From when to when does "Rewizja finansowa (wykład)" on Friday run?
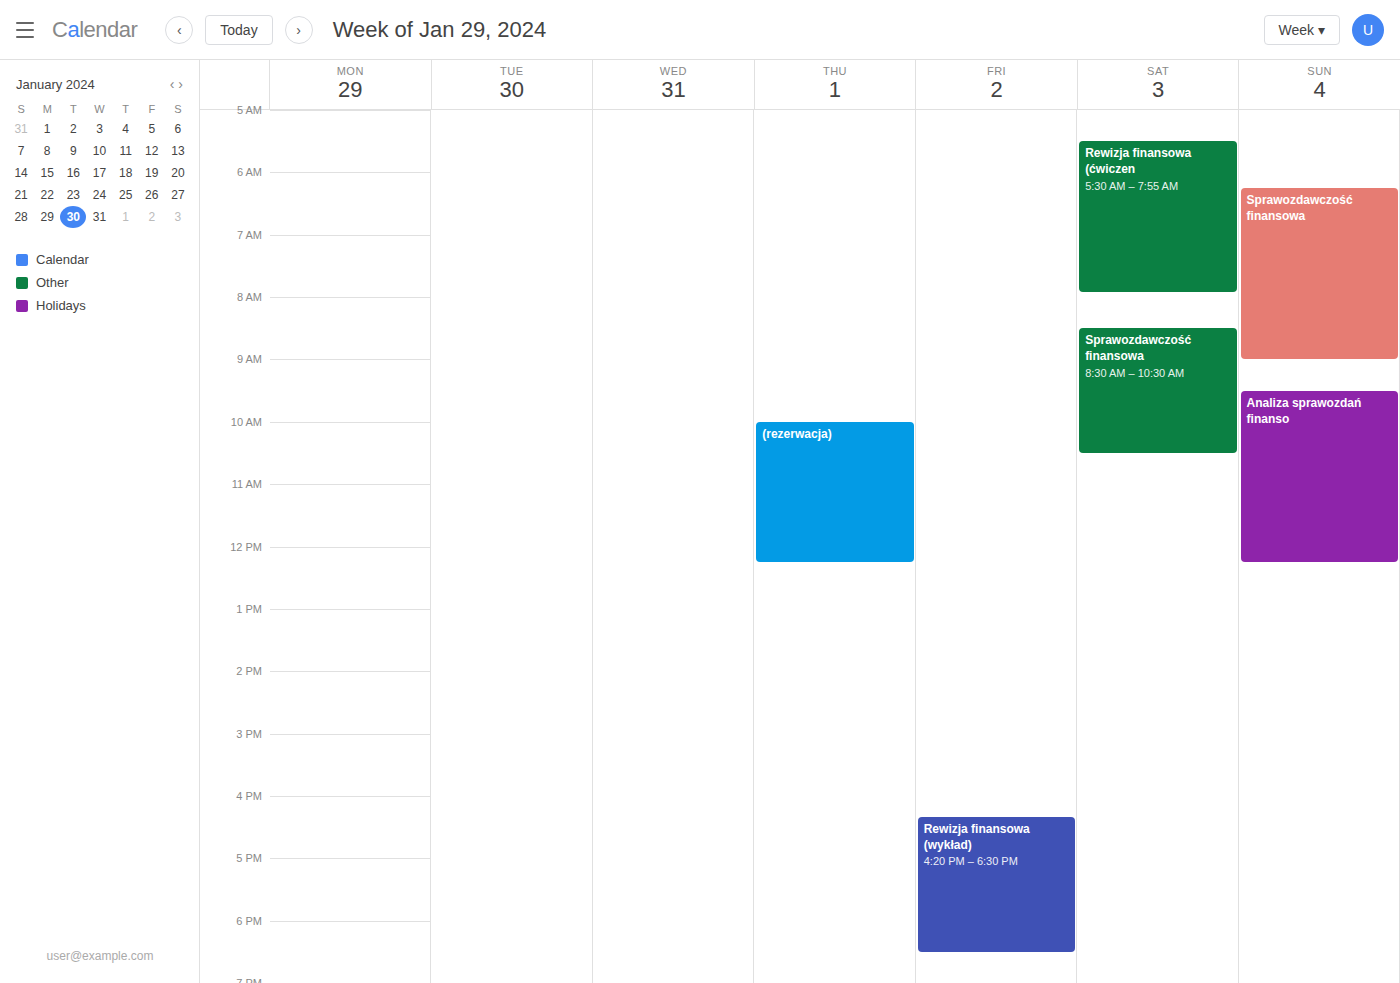
4:20 PM to 6:30 PM